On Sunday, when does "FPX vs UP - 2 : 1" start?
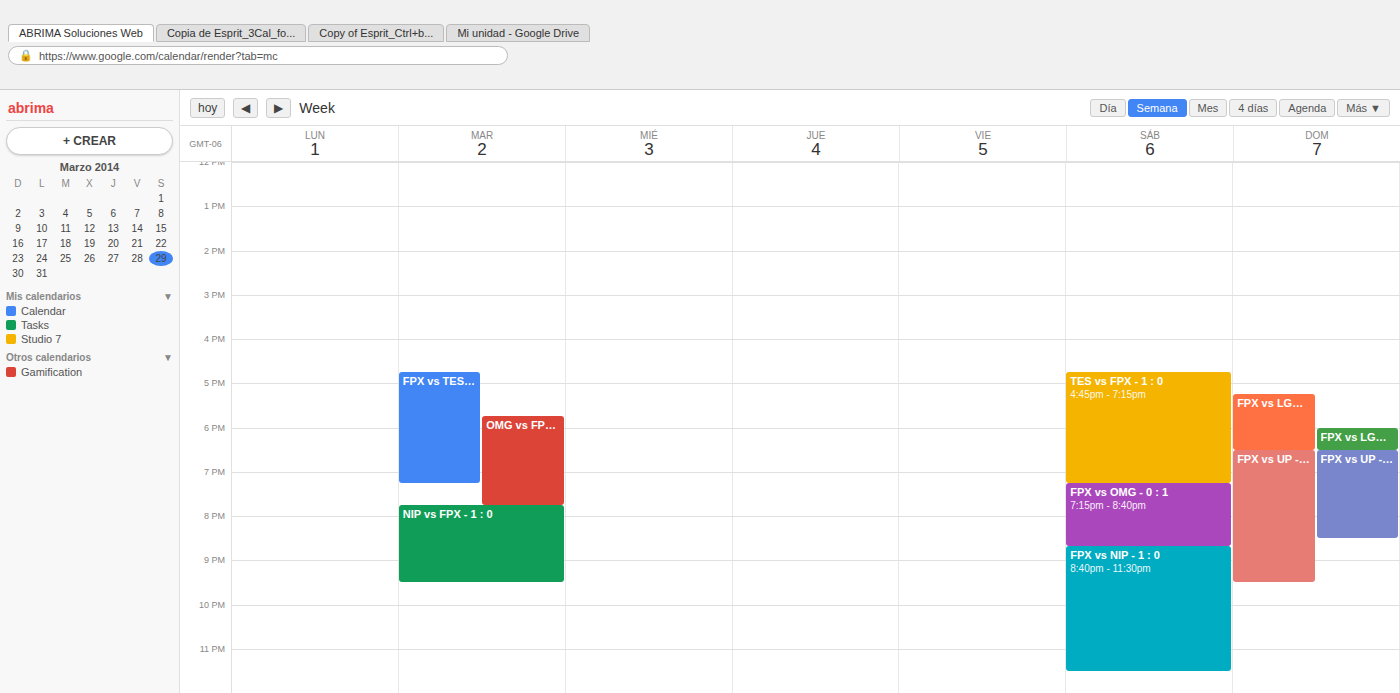
6:30 PM